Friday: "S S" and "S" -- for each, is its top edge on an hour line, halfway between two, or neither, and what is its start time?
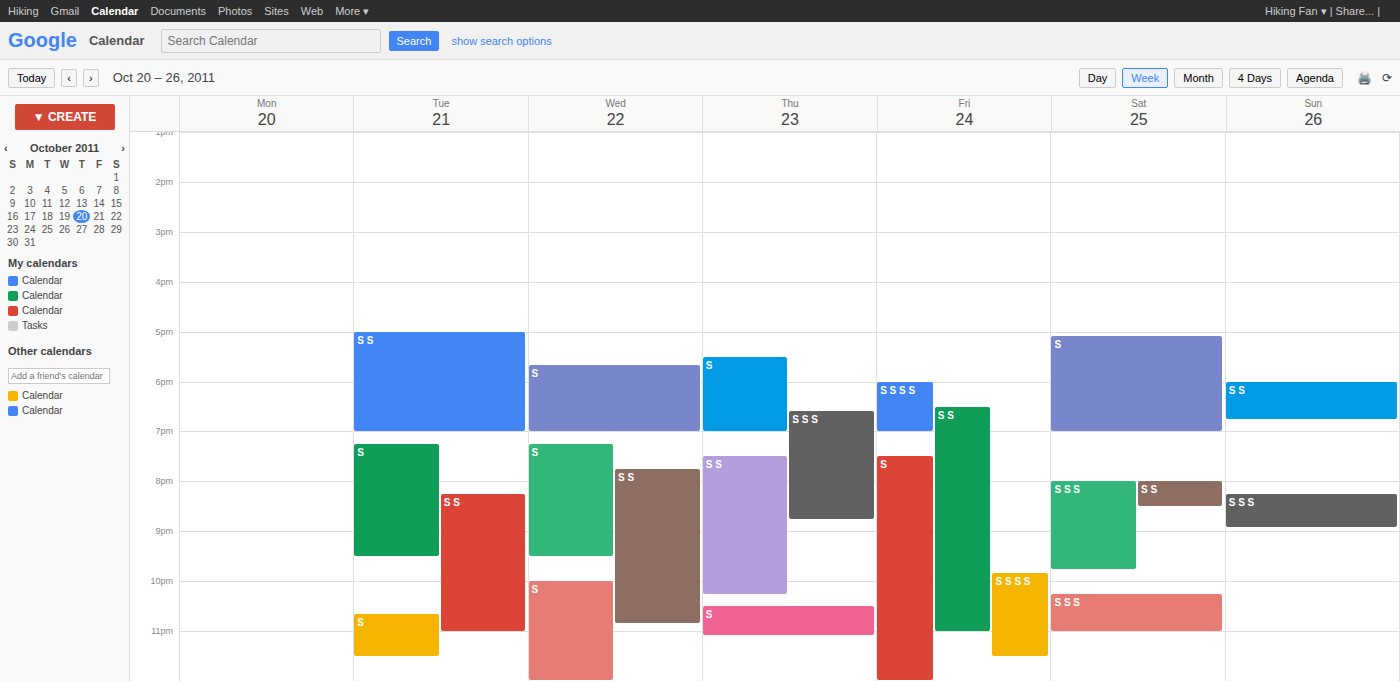
"S S": 6:30 PM, halfway between the 6 PM and 7 PM lines. "S": 7:30 PM, halfway between the 7 PM and 8 PM lines.